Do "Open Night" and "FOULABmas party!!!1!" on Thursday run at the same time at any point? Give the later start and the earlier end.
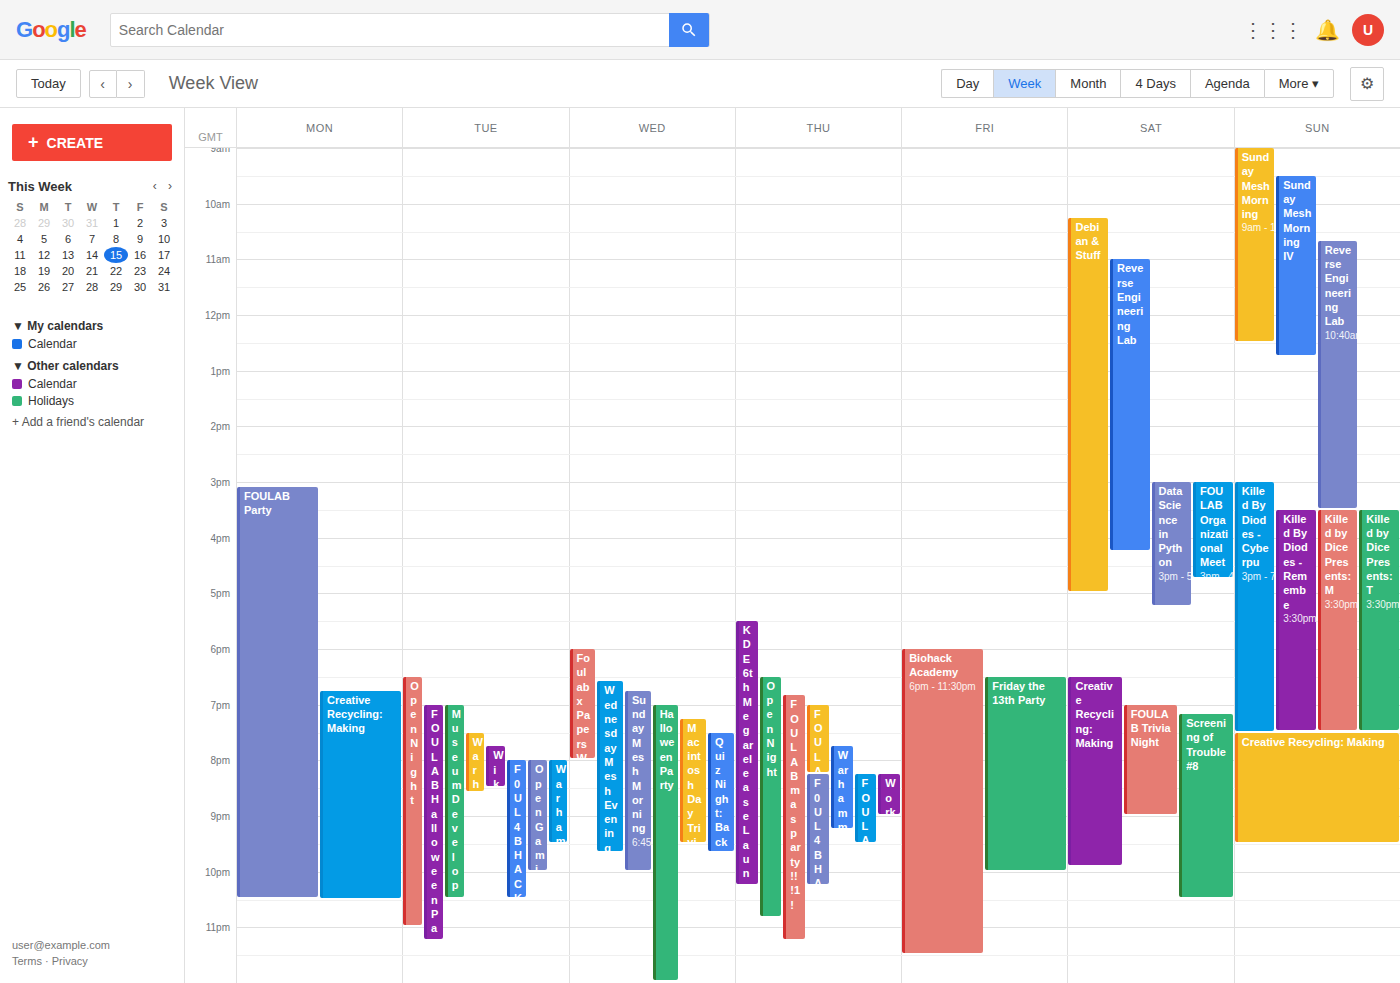
"FOULABmas party!!!1!" starts at 18:50, before "Open Night" ends at 22:50 -- they overlap.